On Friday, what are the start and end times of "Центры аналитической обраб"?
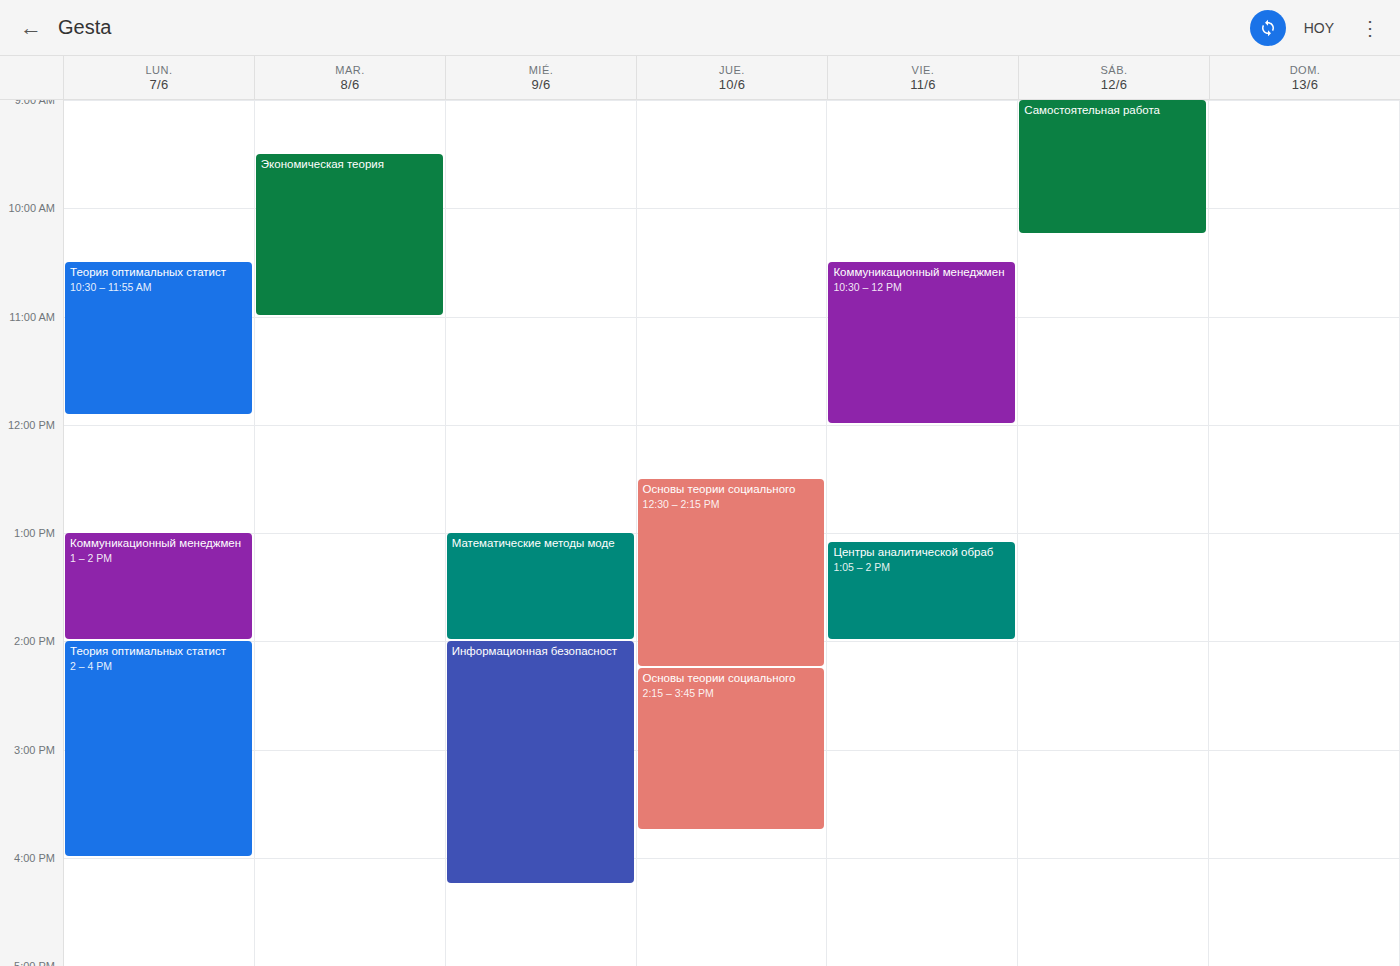
1:05 PM to 2:00 PM